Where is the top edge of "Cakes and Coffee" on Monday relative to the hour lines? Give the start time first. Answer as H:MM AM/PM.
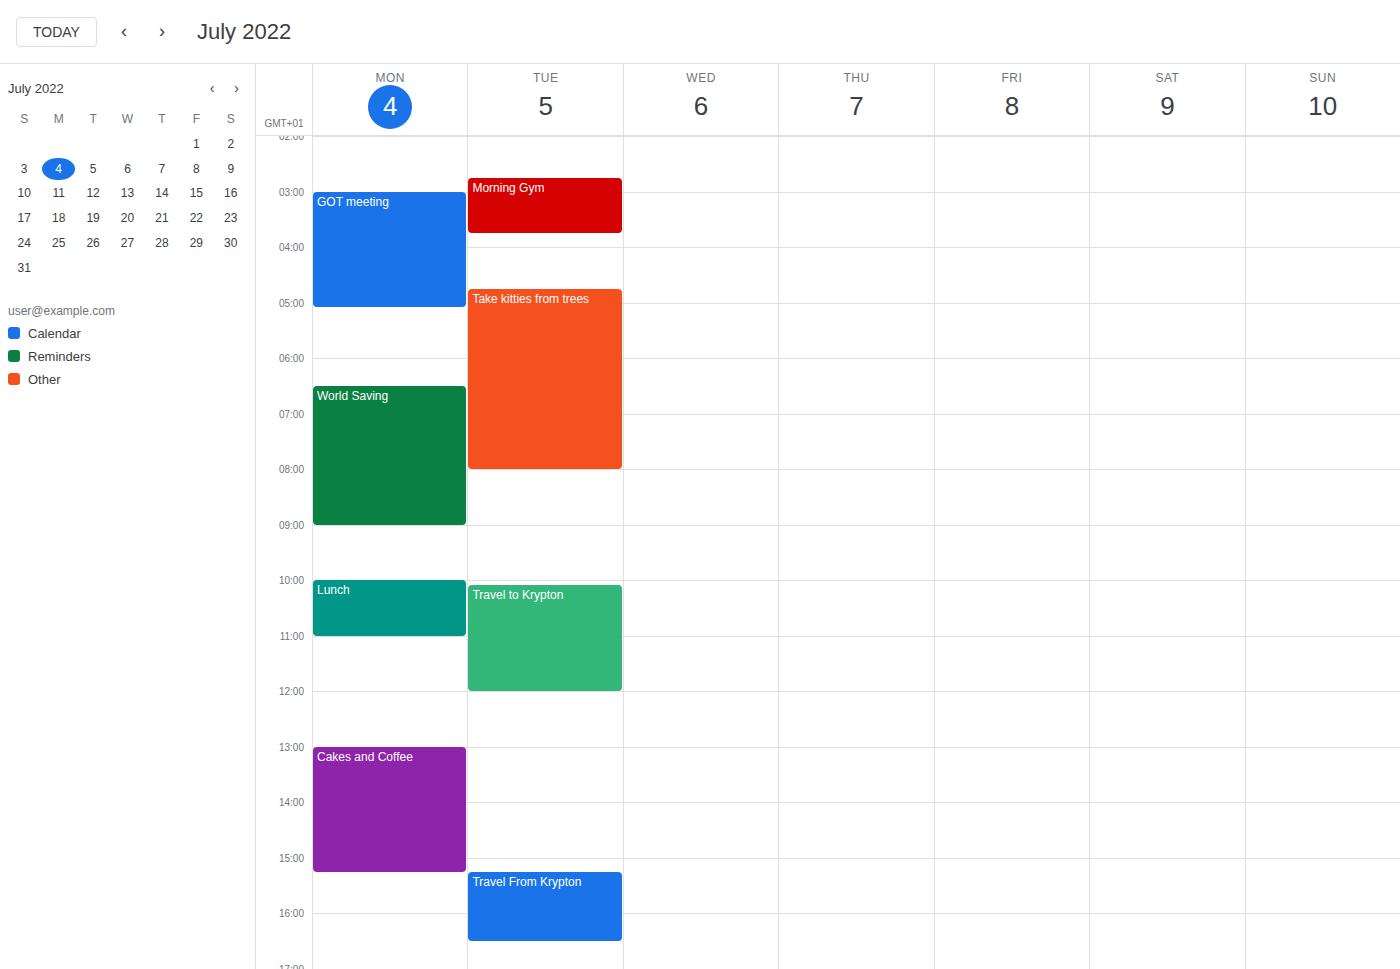
1:00 PM -- exactly on the 1 PM line.